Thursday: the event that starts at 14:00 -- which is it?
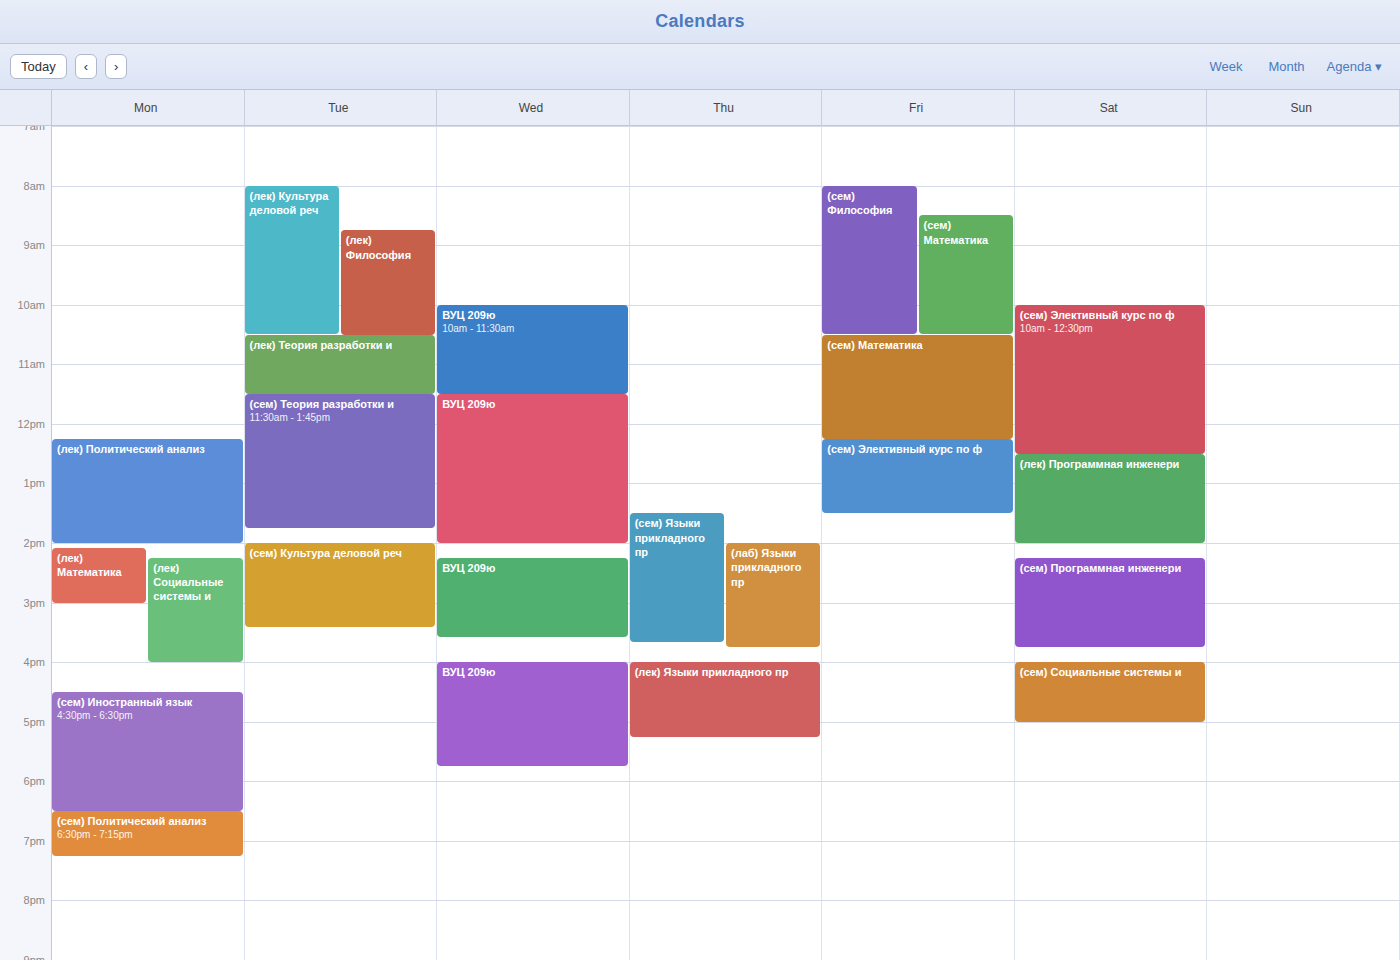
"(лаб) Языки прикладного пр"